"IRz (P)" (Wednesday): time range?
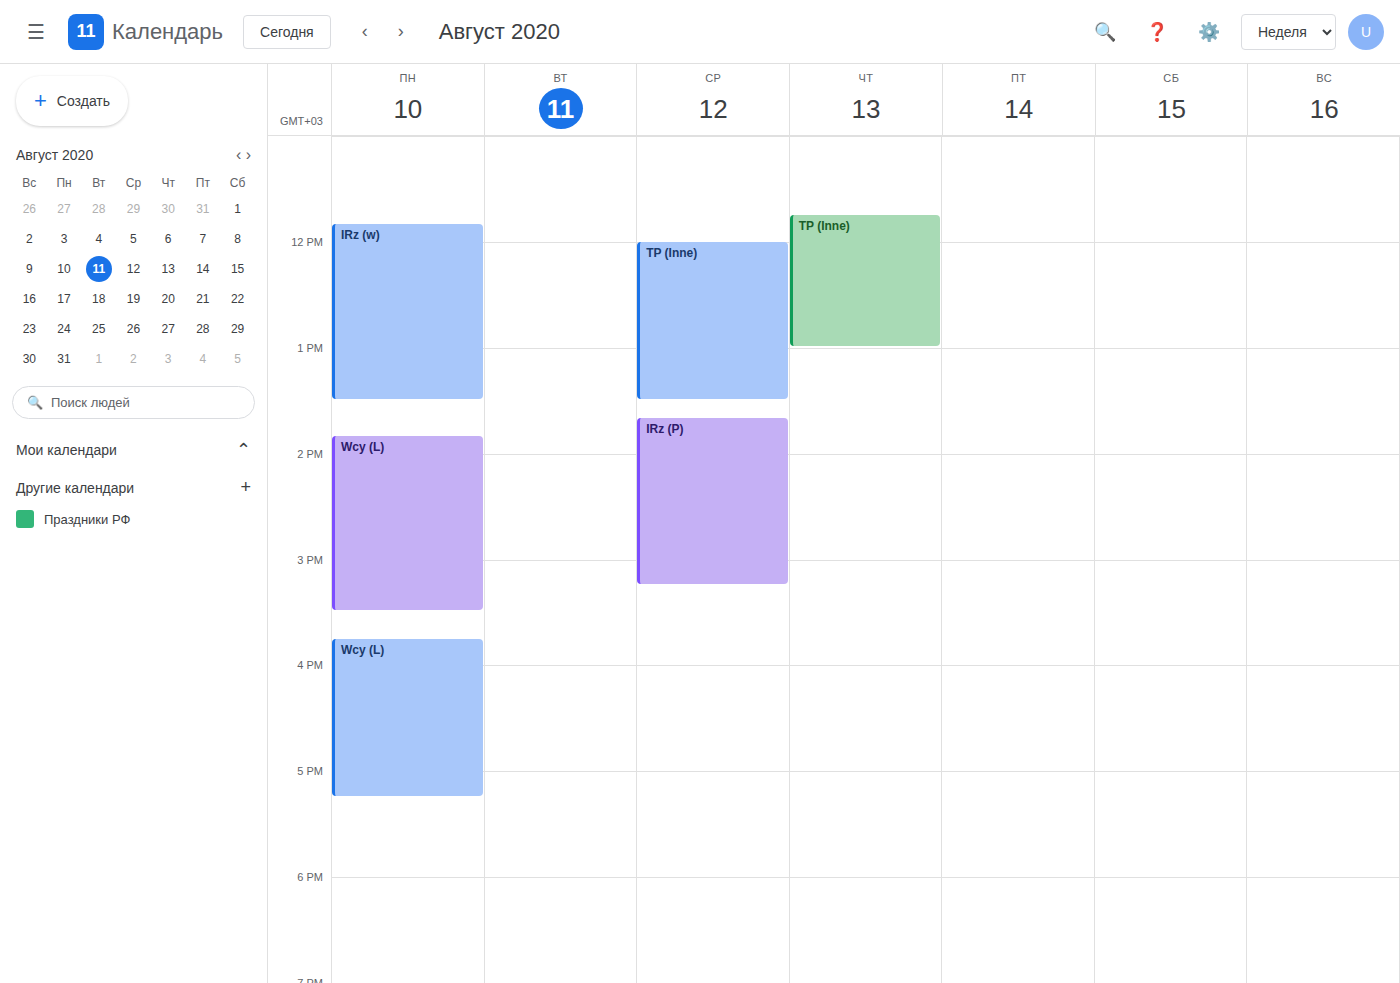
13:40 to 15:15